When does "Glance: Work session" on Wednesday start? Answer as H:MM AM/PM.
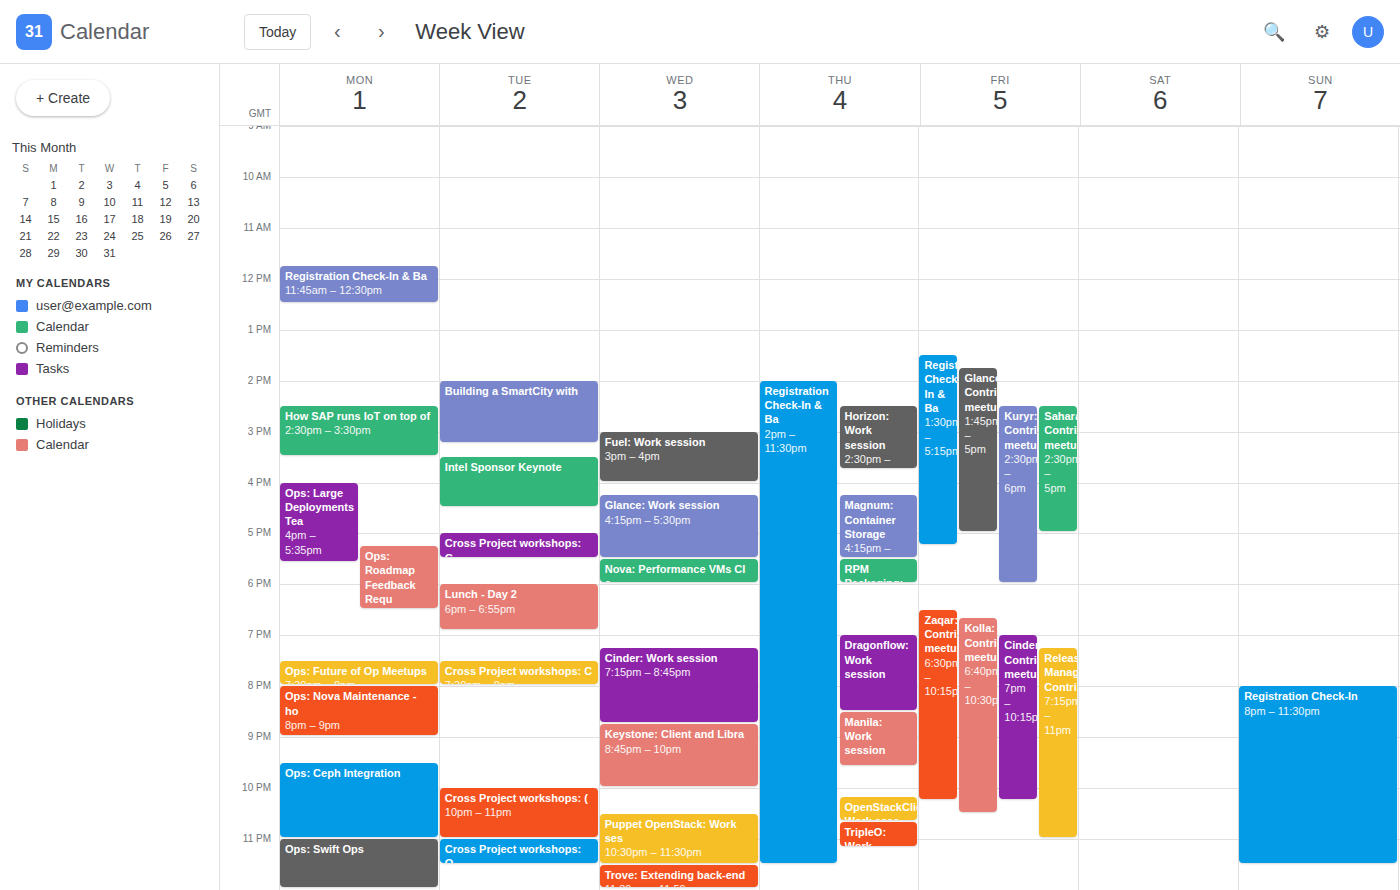
4:15 PM